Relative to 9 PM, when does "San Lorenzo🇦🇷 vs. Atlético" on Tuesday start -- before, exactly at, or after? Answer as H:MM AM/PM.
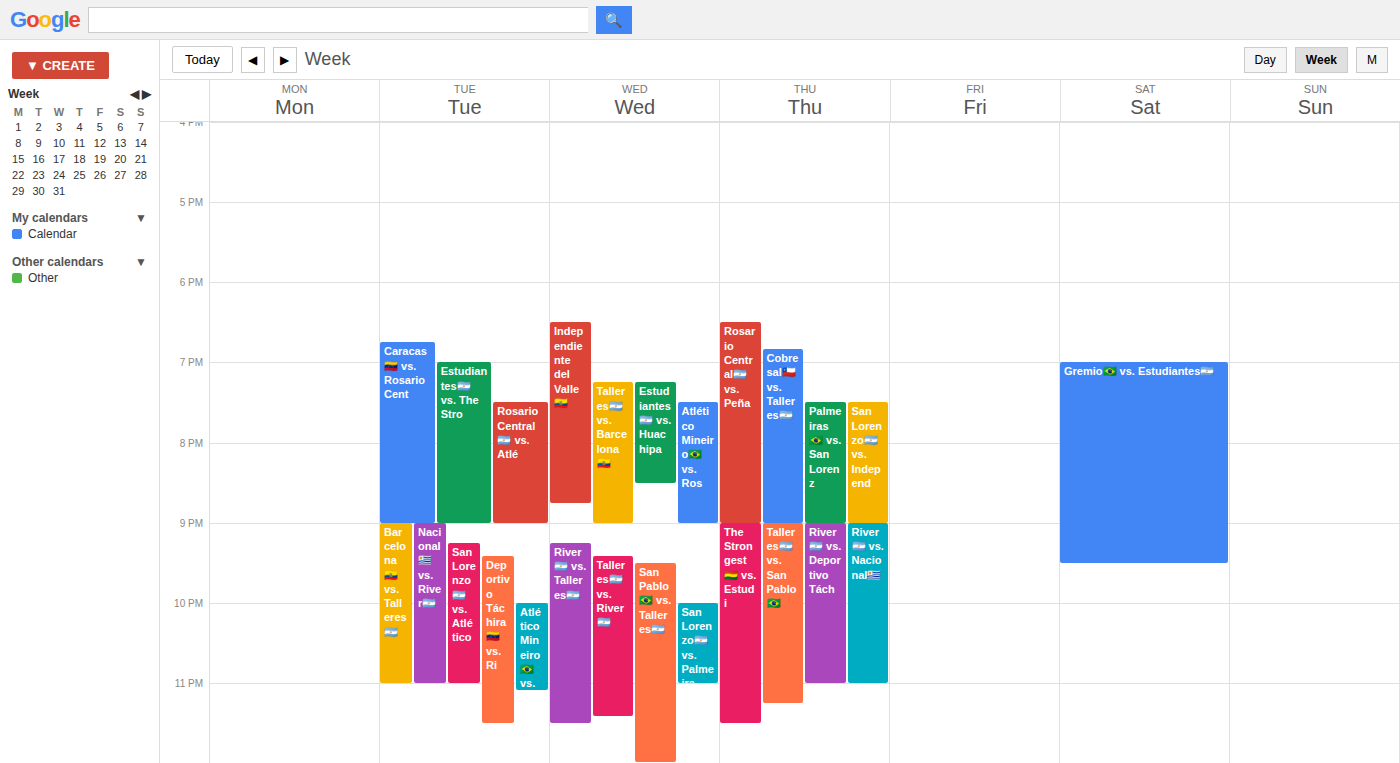
9:15 PM -- after 9 PM, 15 minutes below the 9 PM line.